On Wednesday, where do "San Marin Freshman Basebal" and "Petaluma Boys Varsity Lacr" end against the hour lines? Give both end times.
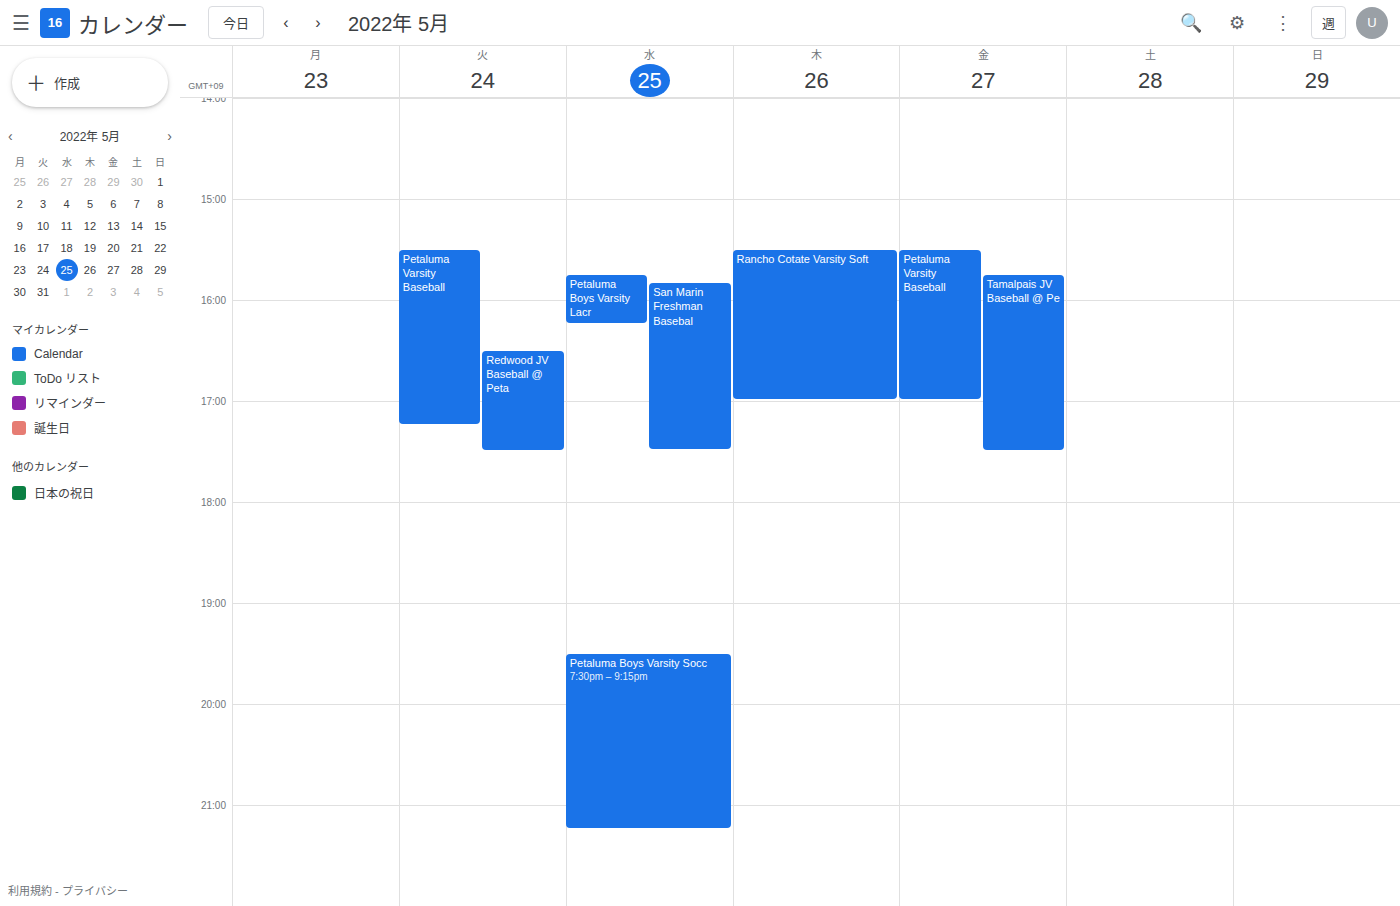
"San Marin Freshman Basebal": 5:30 PM, halfway between the 5 PM and 6 PM lines. "Petaluma Boys Varsity Lacr": 4:15 PM, neither: a quarter of the way from the 4 PM line to the 5 PM line.